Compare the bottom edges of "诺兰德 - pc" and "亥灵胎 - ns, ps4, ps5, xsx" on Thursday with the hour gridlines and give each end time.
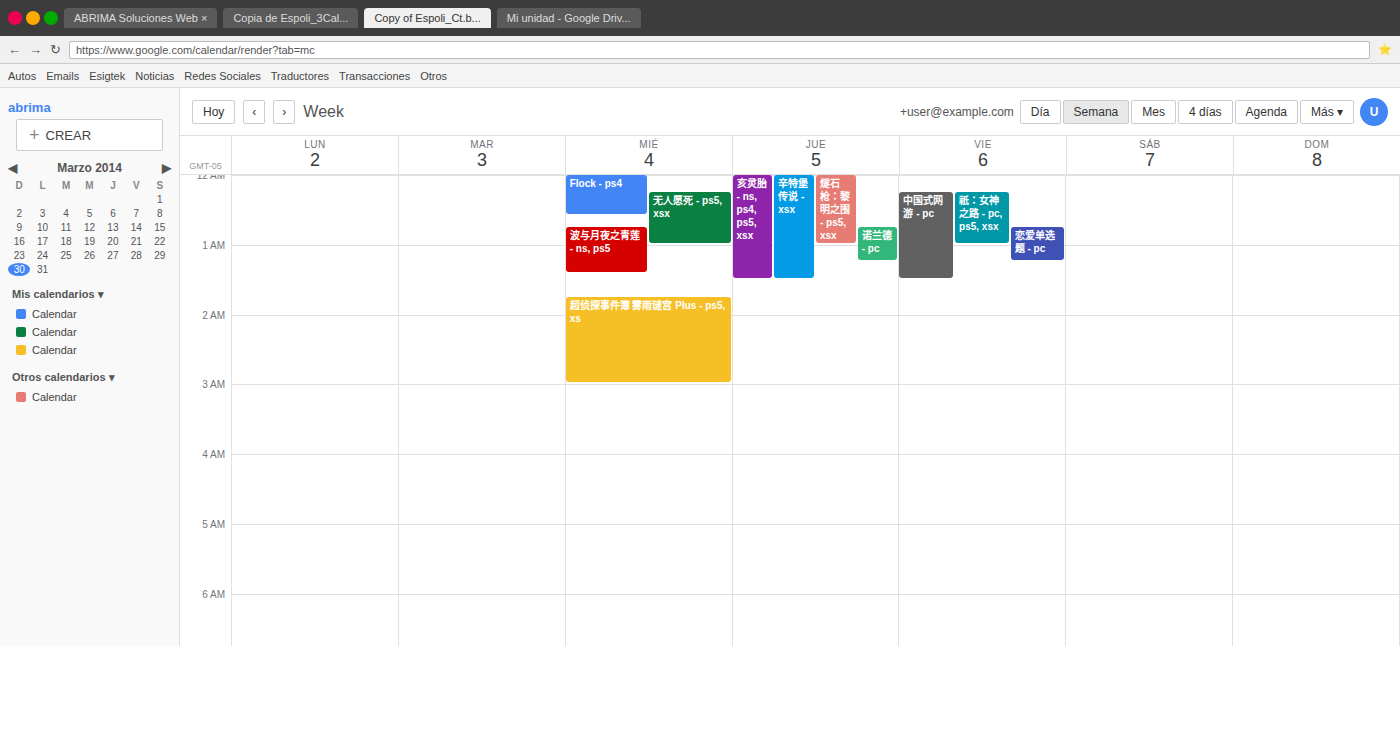
"诺兰德 - pc": 1:15 AM, neither: a quarter of the way from the 1 AM line to the 2 AM line. "亥灵胎 - ns, ps4, ps5, xsx": 1:30 AM, halfway between the 1 AM and 2 AM lines.